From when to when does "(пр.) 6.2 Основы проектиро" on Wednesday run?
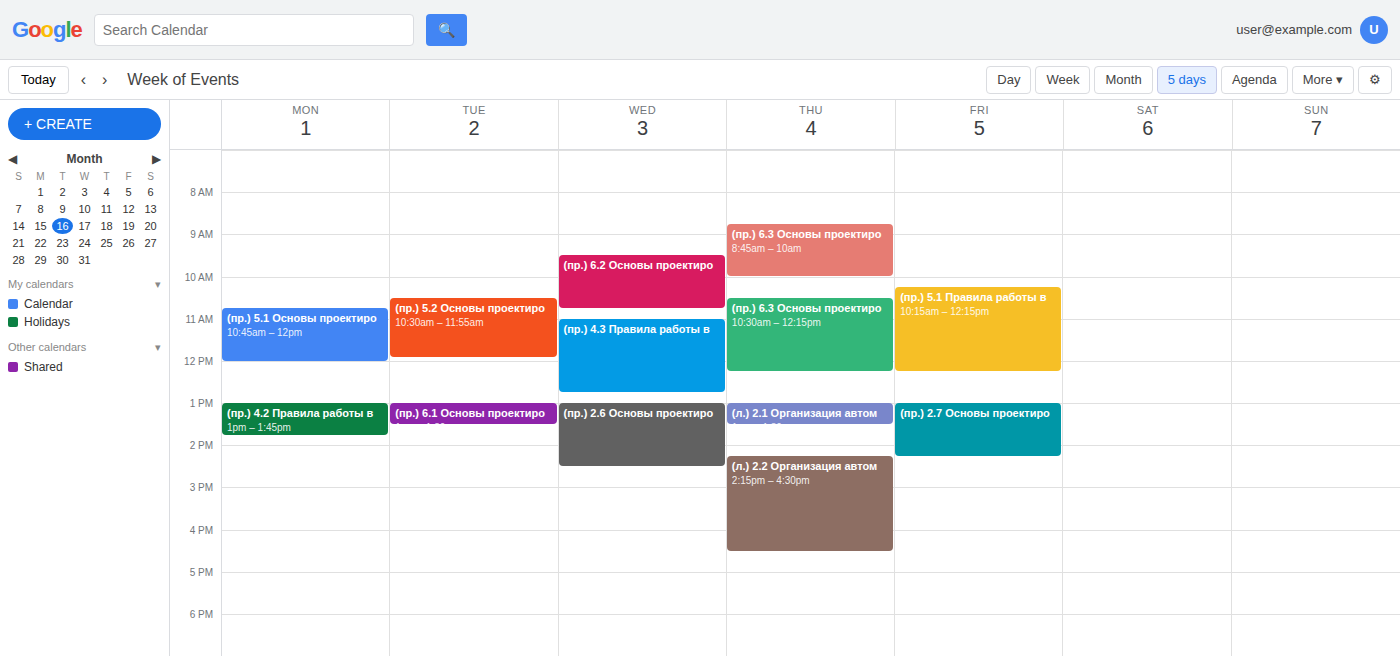
9:30 AM to 10:45 AM